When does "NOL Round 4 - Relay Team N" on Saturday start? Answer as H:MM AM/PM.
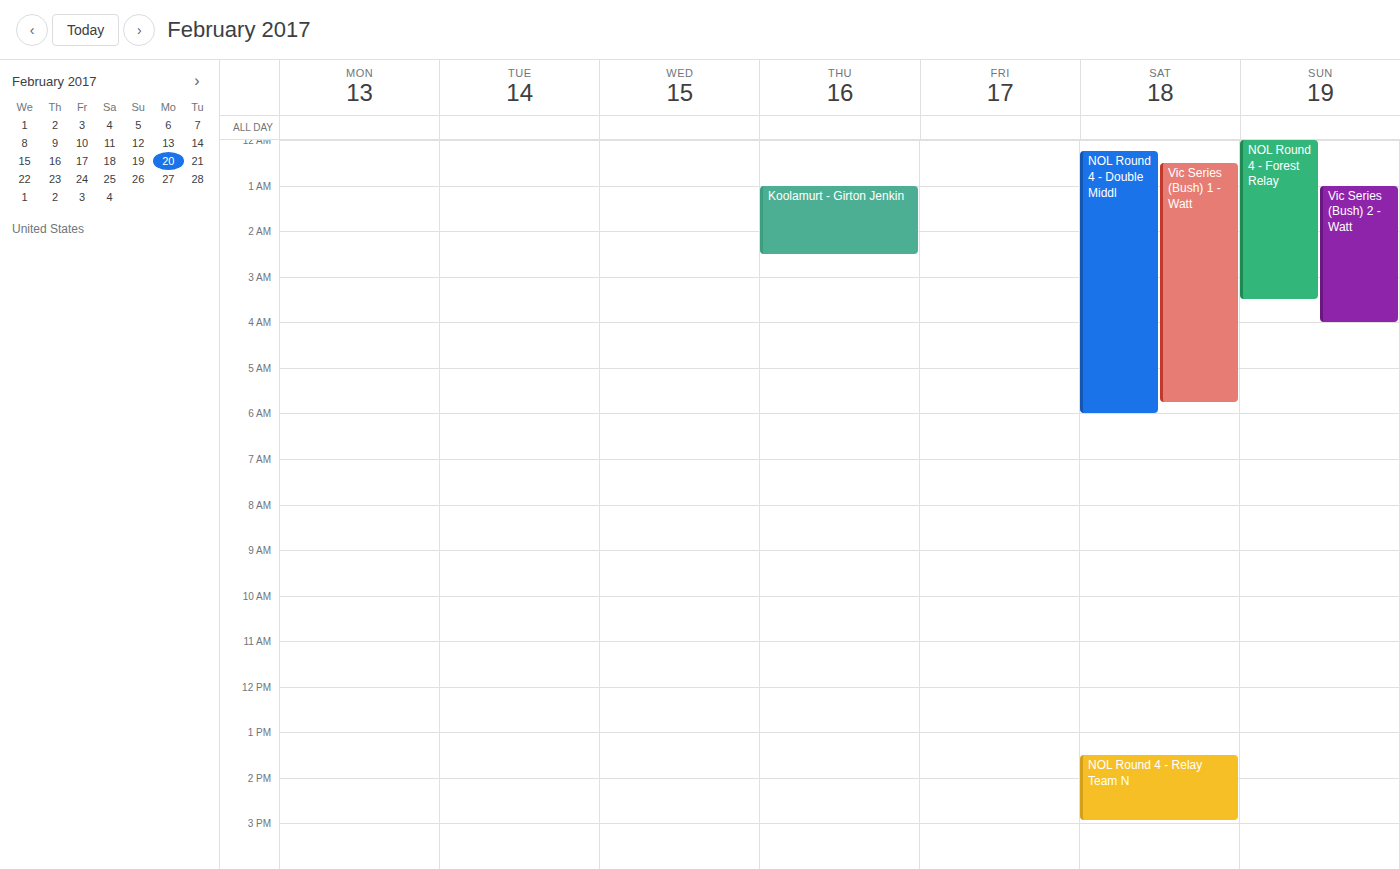
1:30 PM